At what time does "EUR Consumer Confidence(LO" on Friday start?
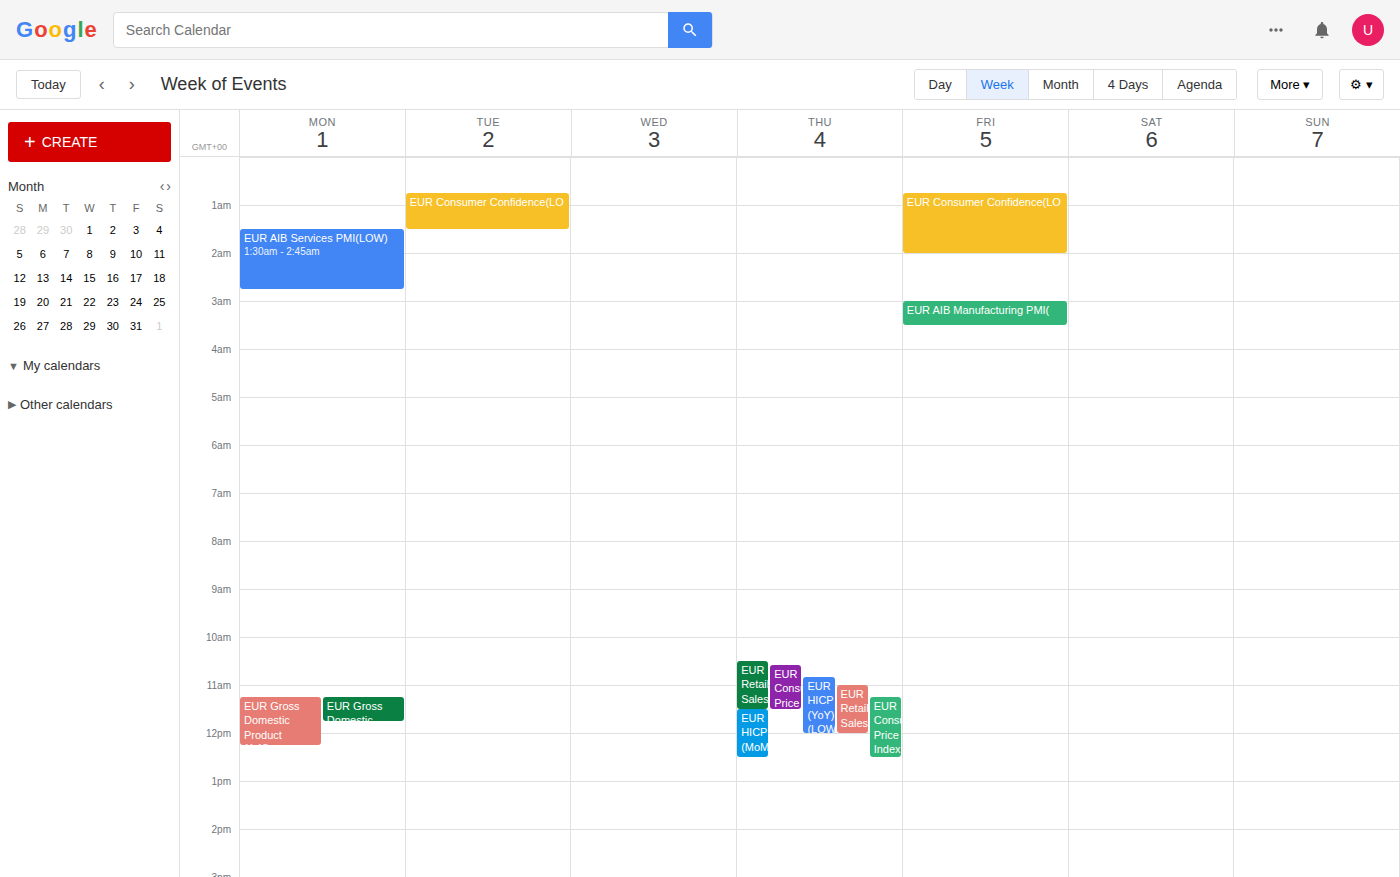
12:45 AM